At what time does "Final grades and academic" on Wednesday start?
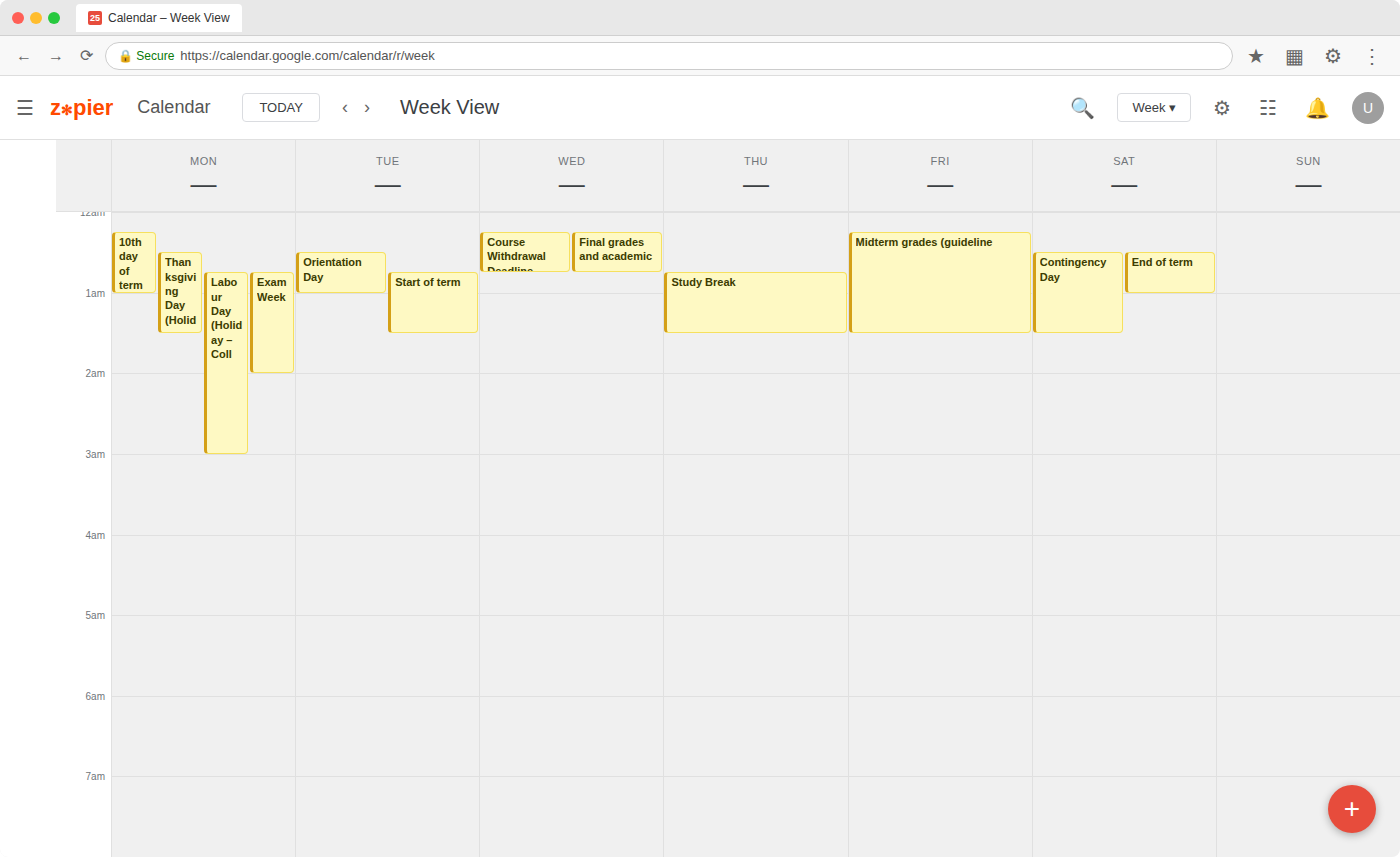
12:15 AM